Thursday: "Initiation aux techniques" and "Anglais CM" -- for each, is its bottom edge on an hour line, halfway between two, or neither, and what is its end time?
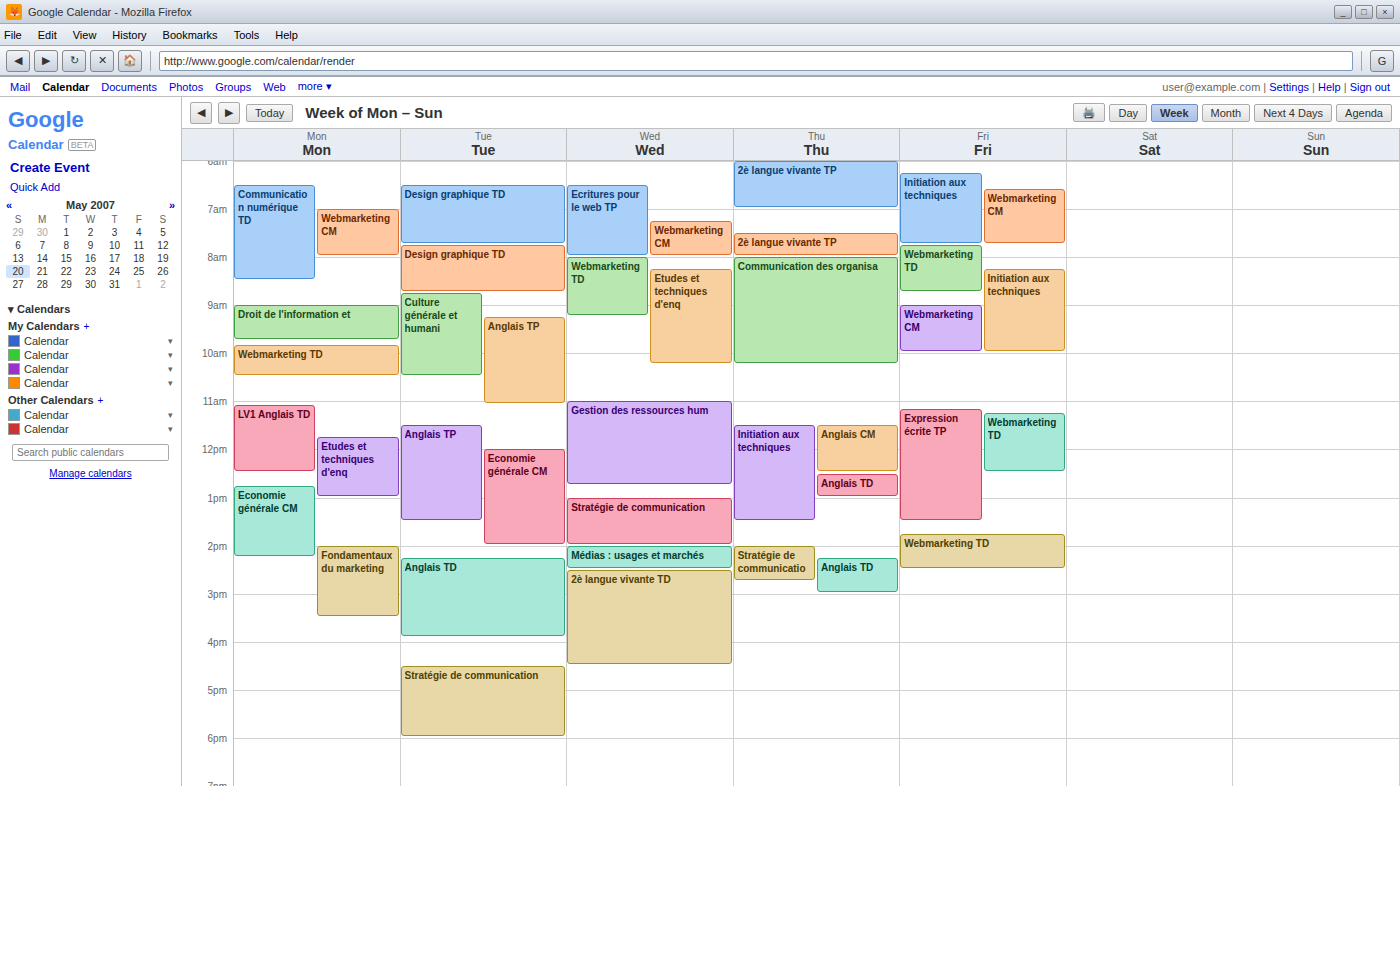
"Initiation aux techniques": 1:30 PM, halfway between the 1 PM and 2 PM lines. "Anglais CM": 12:30 PM, halfway between the 12 PM and 1 PM lines.